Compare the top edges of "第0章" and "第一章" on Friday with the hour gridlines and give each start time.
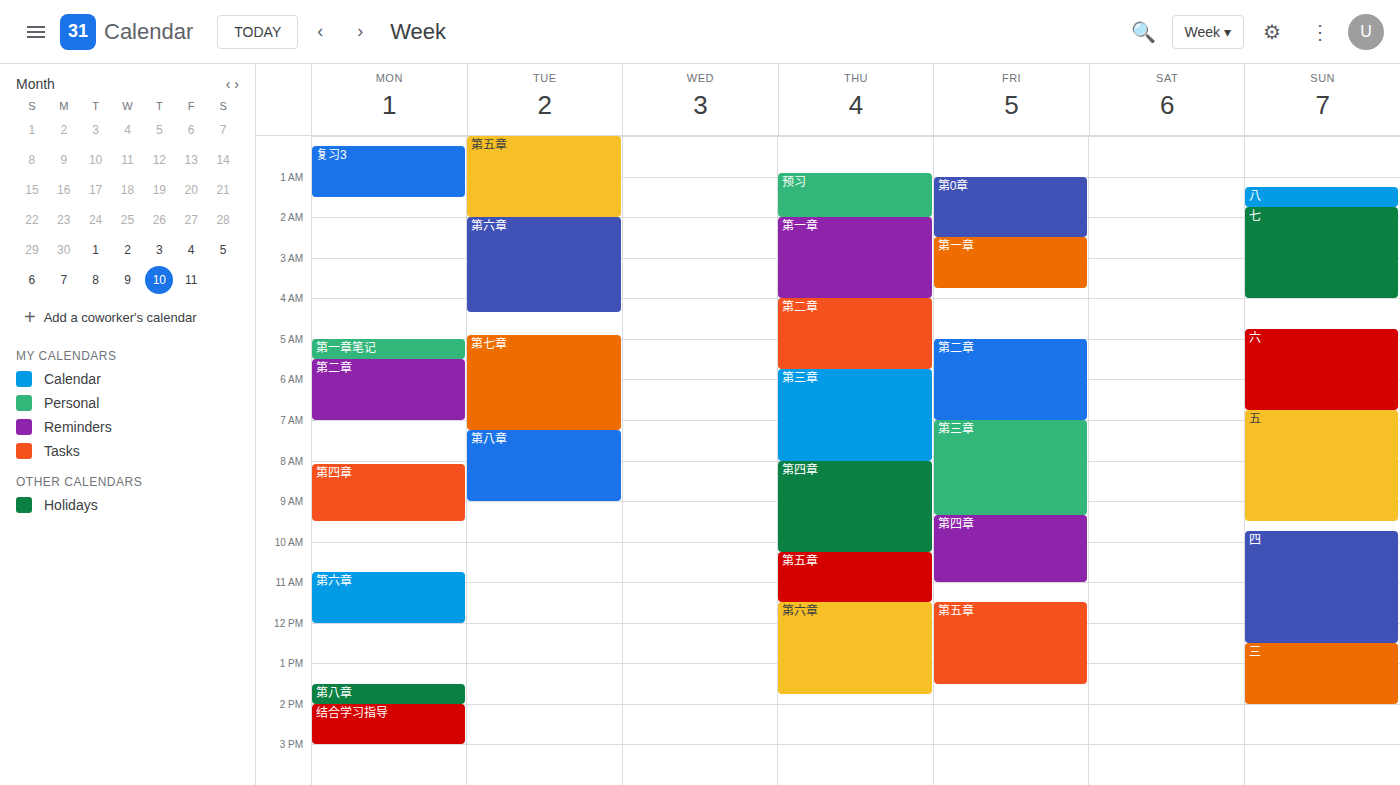
"第0章": 1:00 AM, exactly on the 1 AM line. "第一章": 2:30 AM, halfway between the 2 AM and 3 AM lines.